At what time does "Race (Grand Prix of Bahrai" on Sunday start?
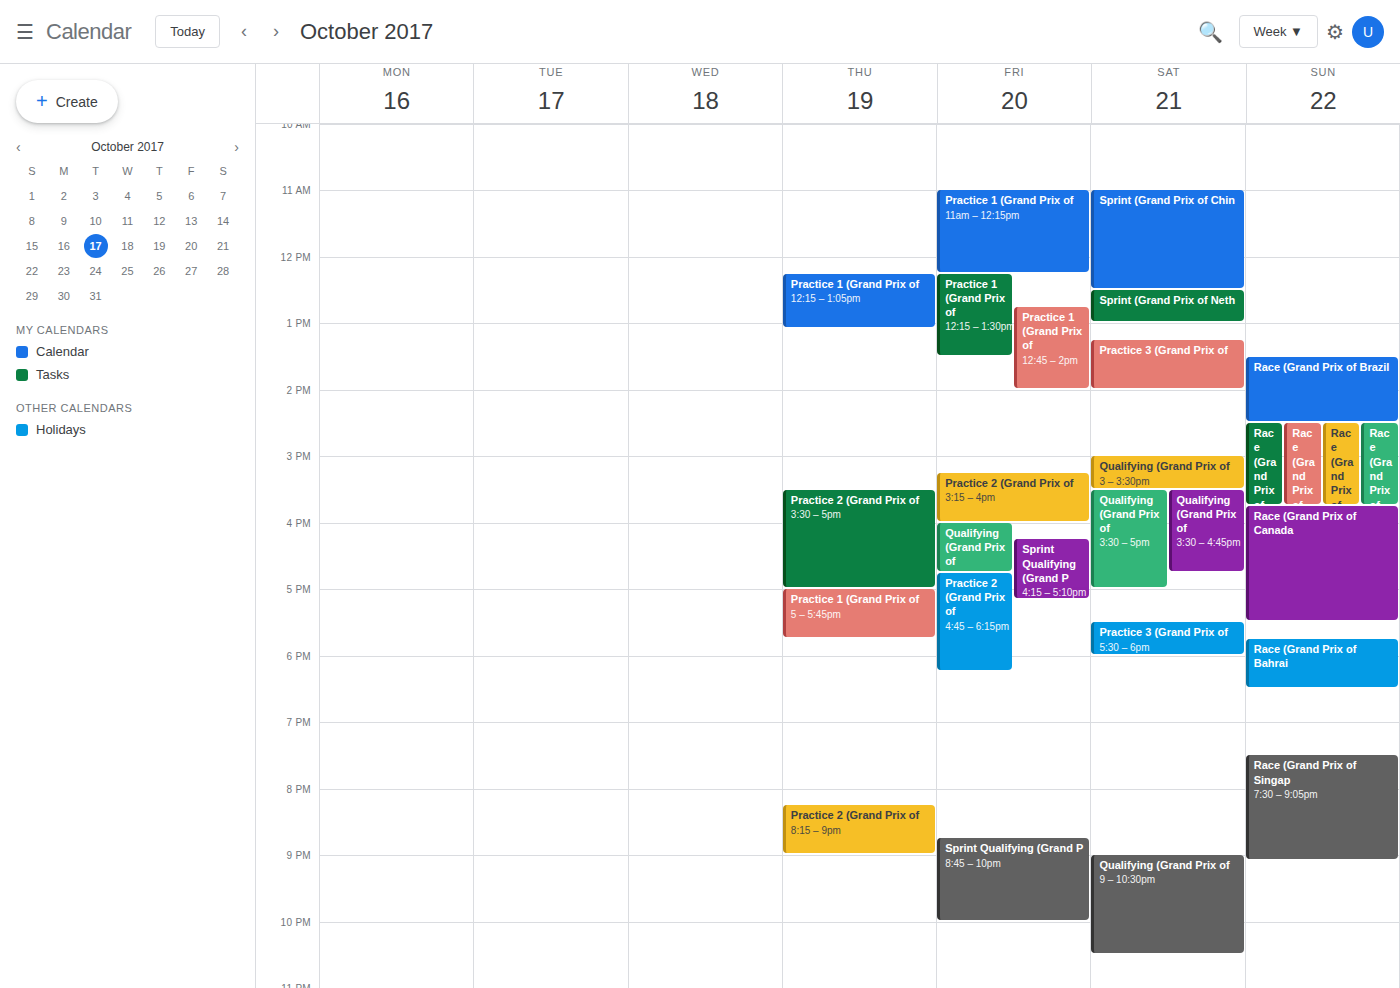
5:45 PM